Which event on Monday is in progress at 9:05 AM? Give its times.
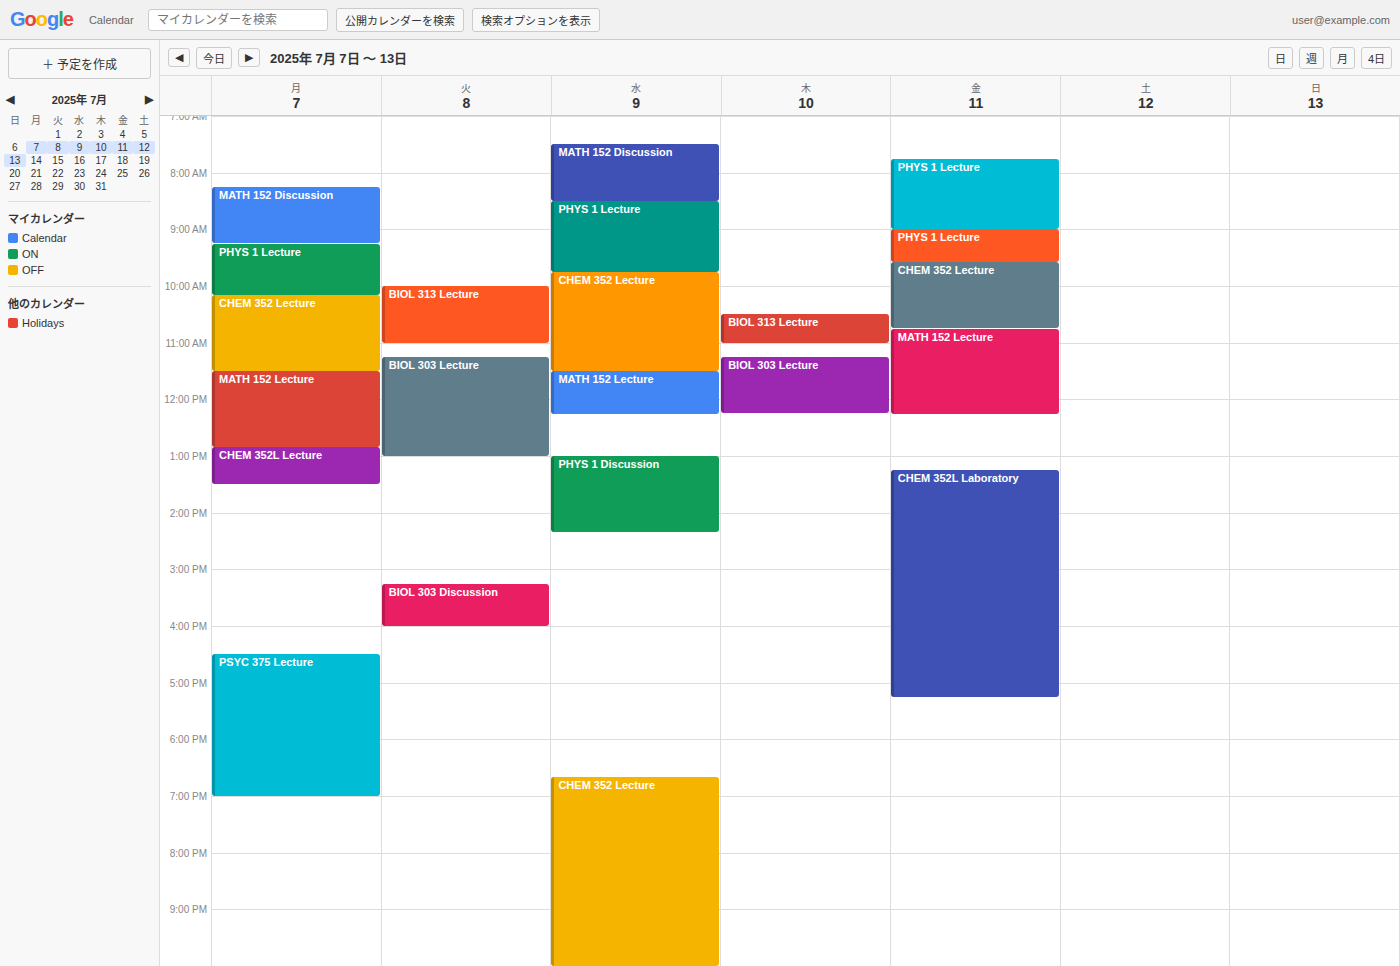
"MATH 152 Discussion", 8:15 AM to 9:15 AM